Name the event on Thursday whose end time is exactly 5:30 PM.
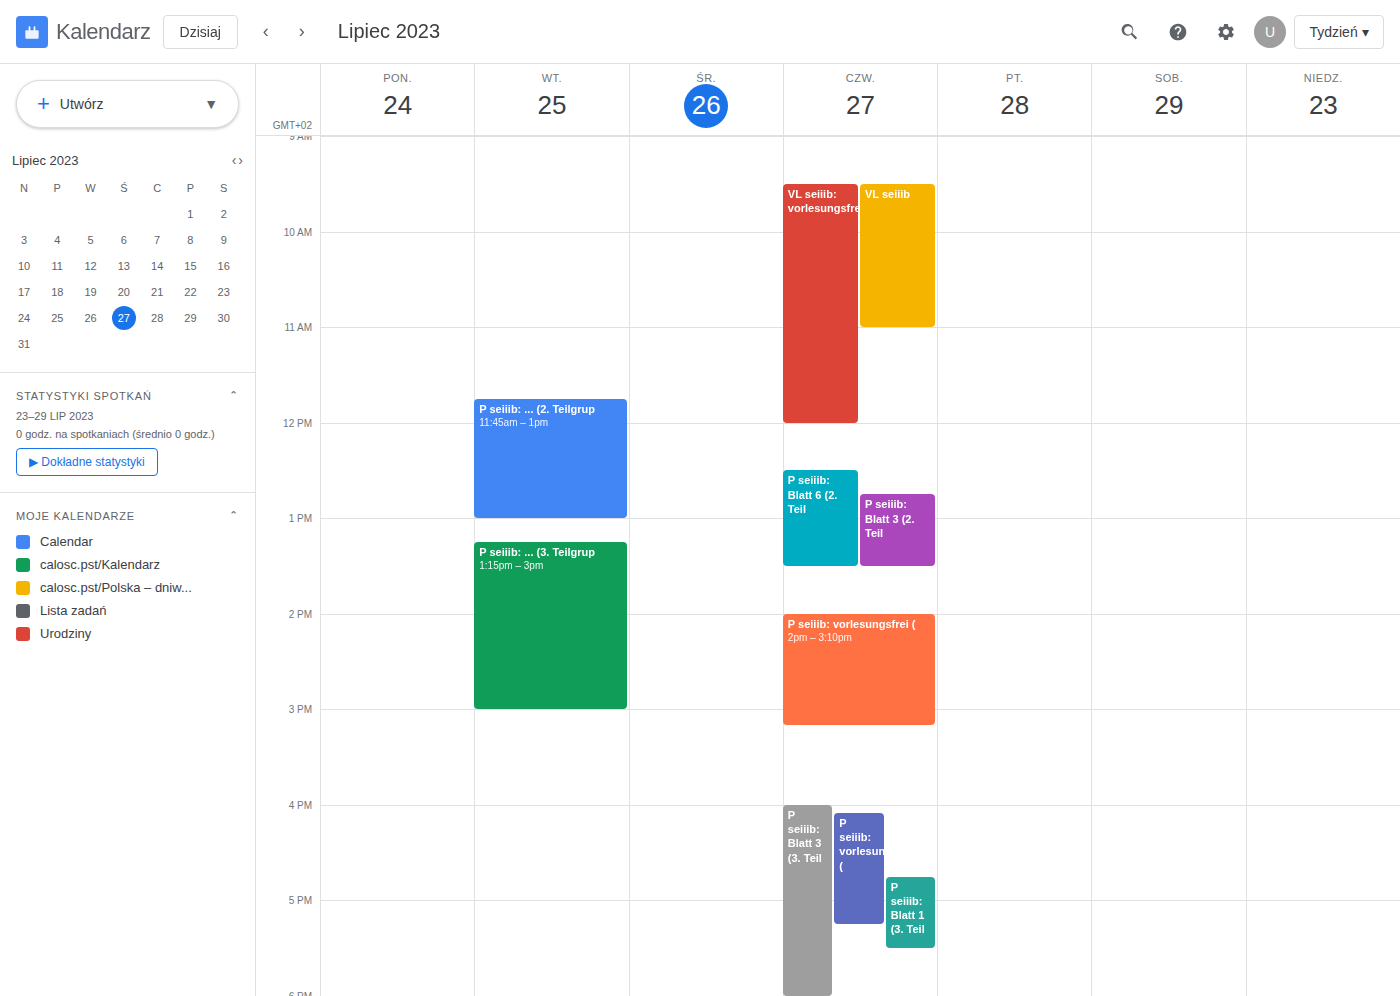
"P seiiib: Blatt 1 (3. Teil"